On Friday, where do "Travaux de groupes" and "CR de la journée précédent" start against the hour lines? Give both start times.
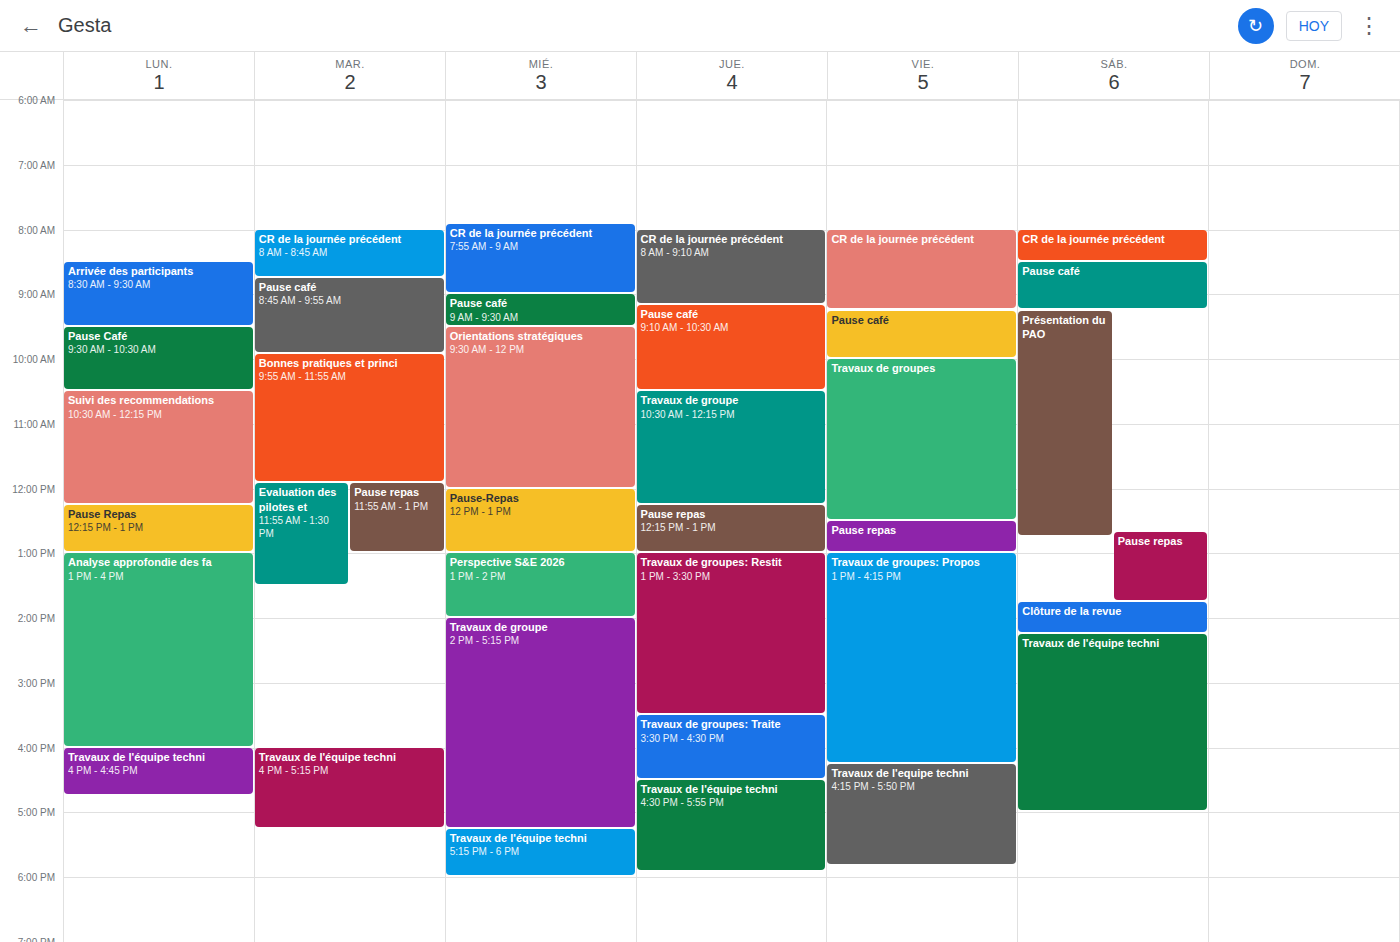
"Travaux de groupes": 10:00 AM, exactly on the 10 AM line. "CR de la journée précédent": 8:00 AM, exactly on the 8 AM line.